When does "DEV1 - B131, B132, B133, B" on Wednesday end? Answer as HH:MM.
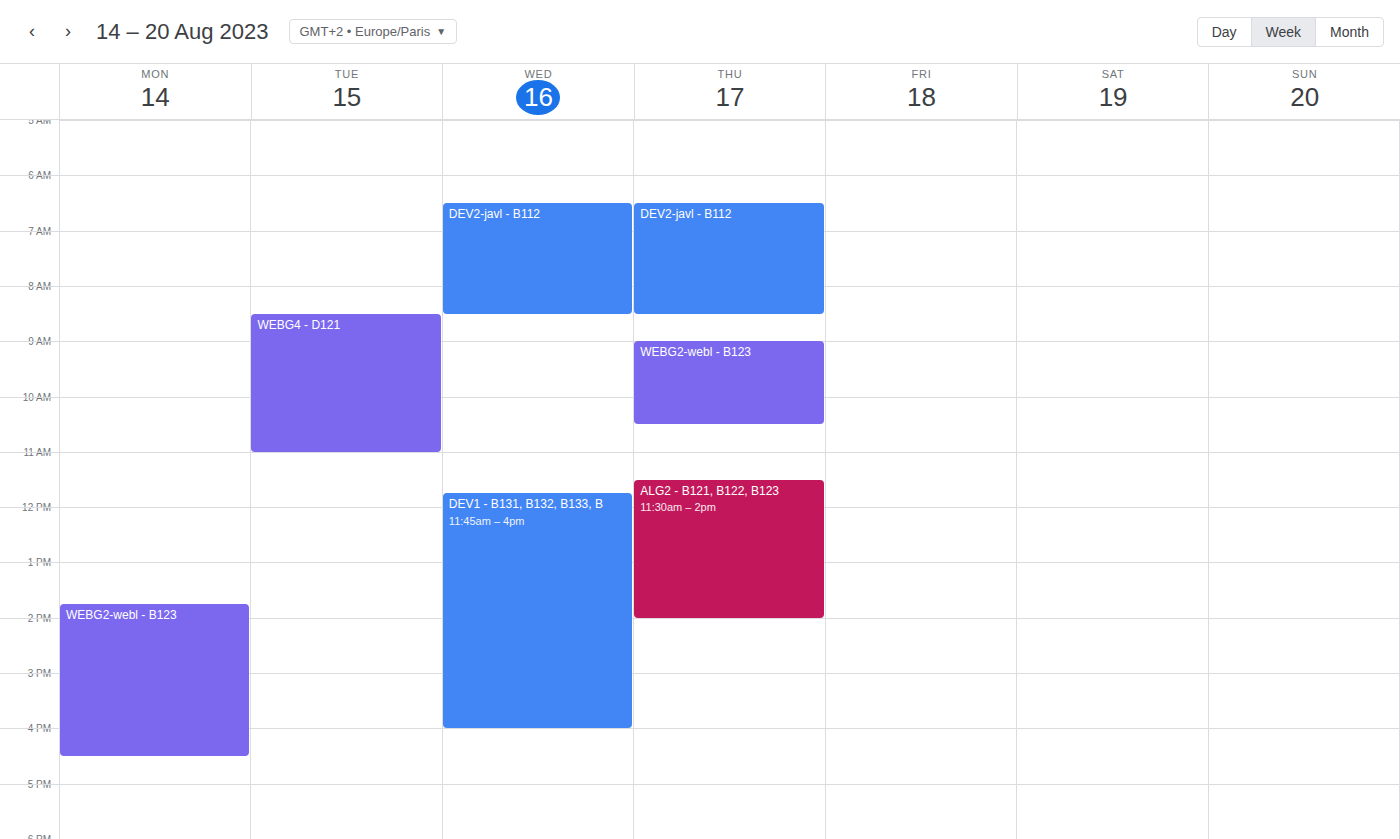
16:00